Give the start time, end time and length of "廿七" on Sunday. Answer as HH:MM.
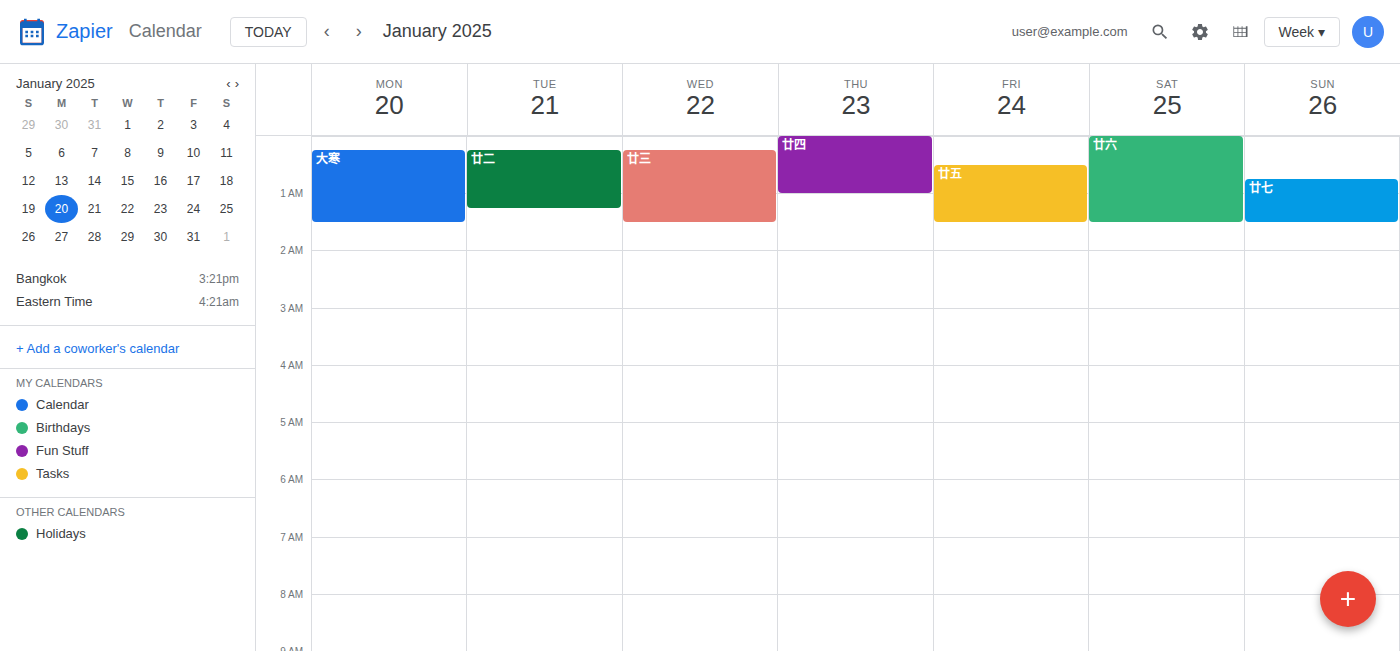
00:45 to 01:30, 45 minutes